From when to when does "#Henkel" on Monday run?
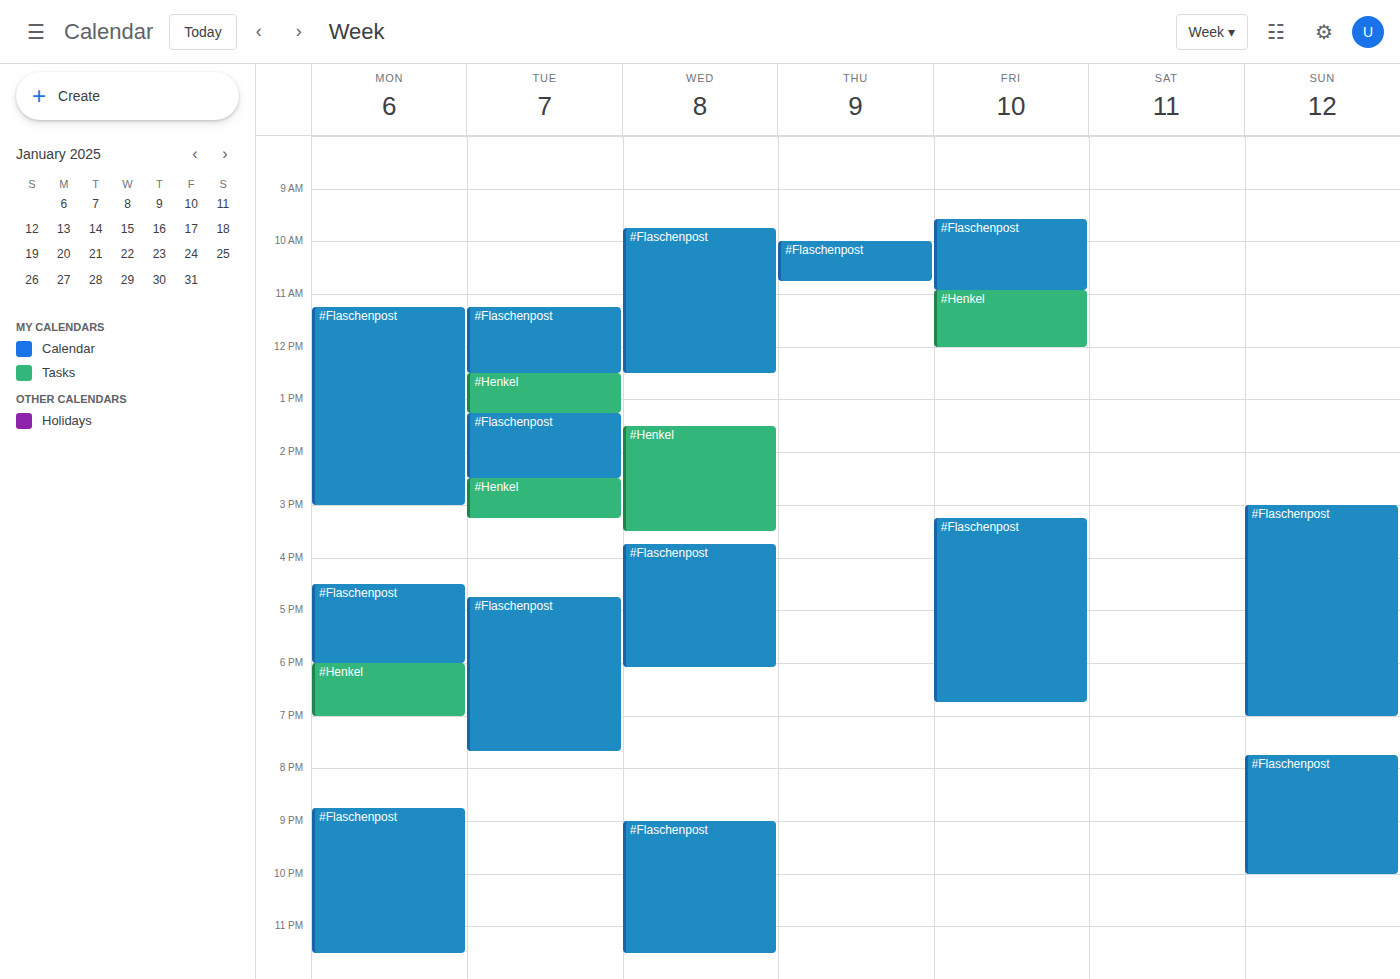
18:00 to 19:00